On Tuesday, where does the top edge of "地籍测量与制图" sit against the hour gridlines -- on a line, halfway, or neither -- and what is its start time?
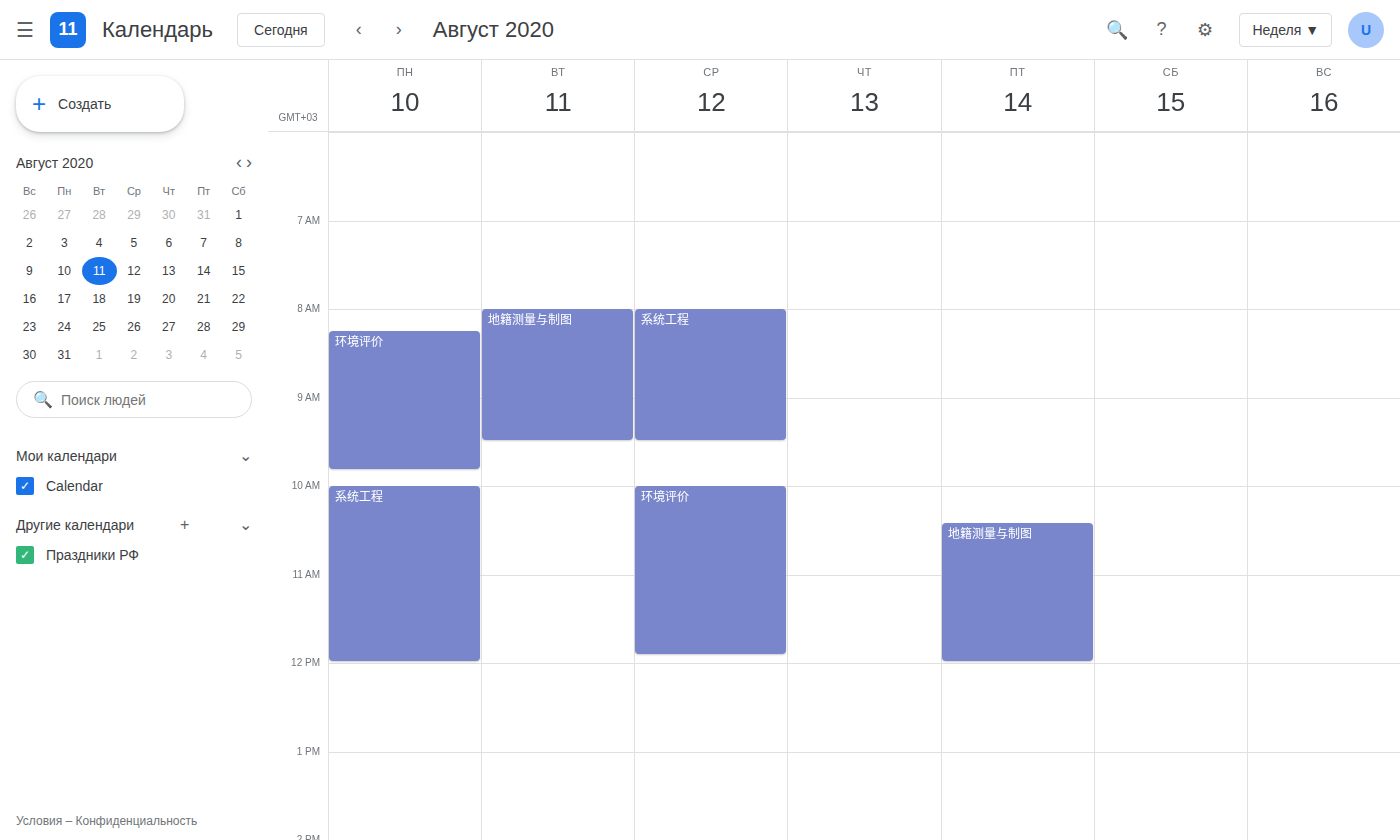
08:00 -- exactly on the 08:00 line.